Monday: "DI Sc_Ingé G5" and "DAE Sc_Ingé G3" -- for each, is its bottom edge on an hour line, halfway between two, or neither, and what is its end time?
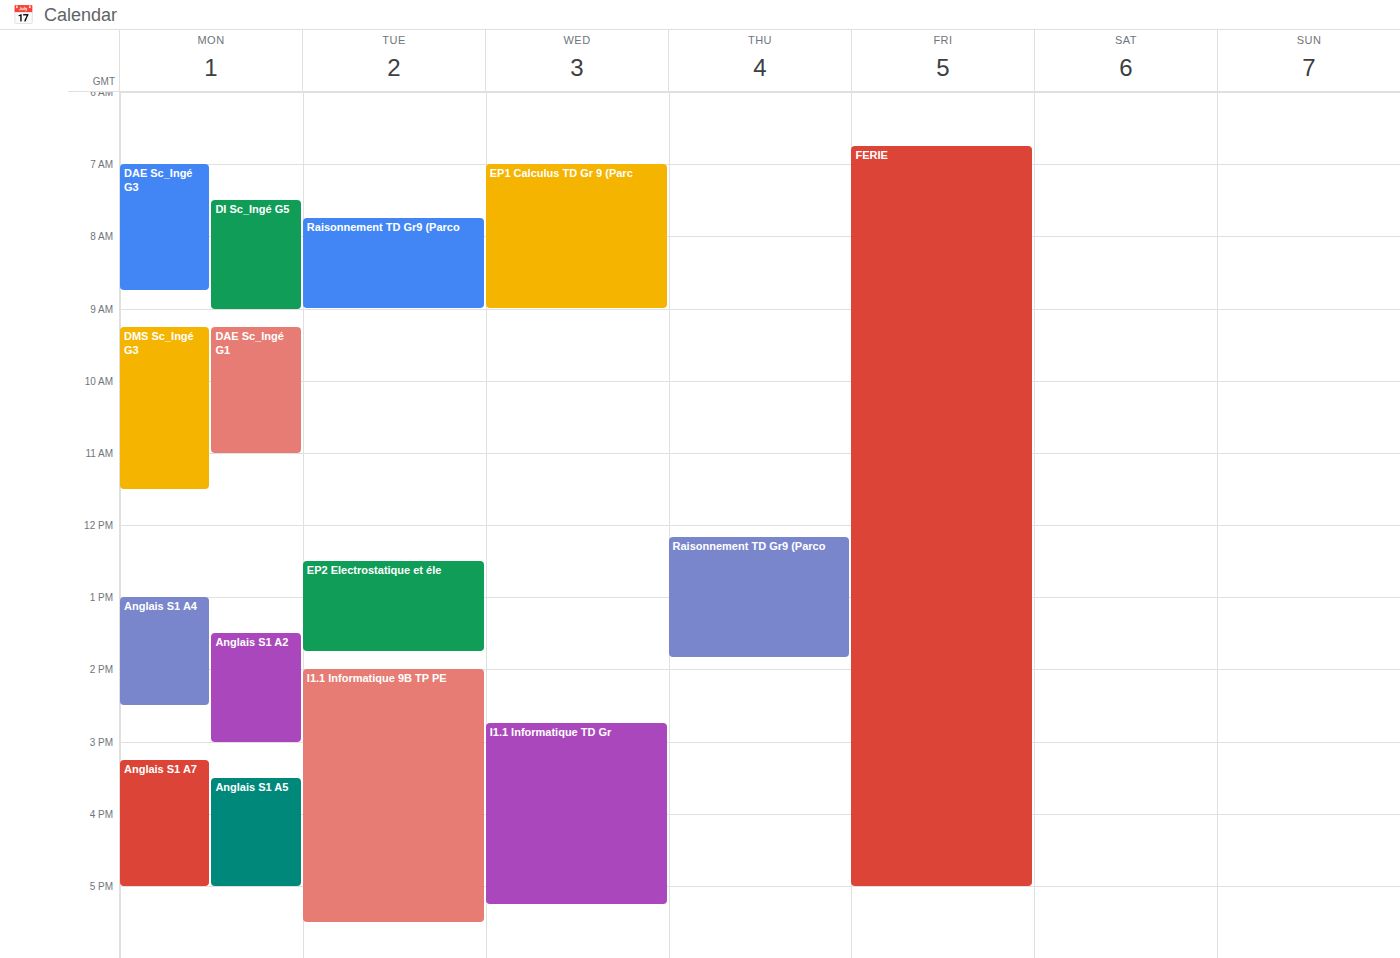
"DI Sc_Ingé G5": 9:00 AM, exactly on the 9 AM line. "DAE Sc_Ingé G3": 8:45 AM, neither: three quarters of the way from the 8 AM line to the 9 AM line.